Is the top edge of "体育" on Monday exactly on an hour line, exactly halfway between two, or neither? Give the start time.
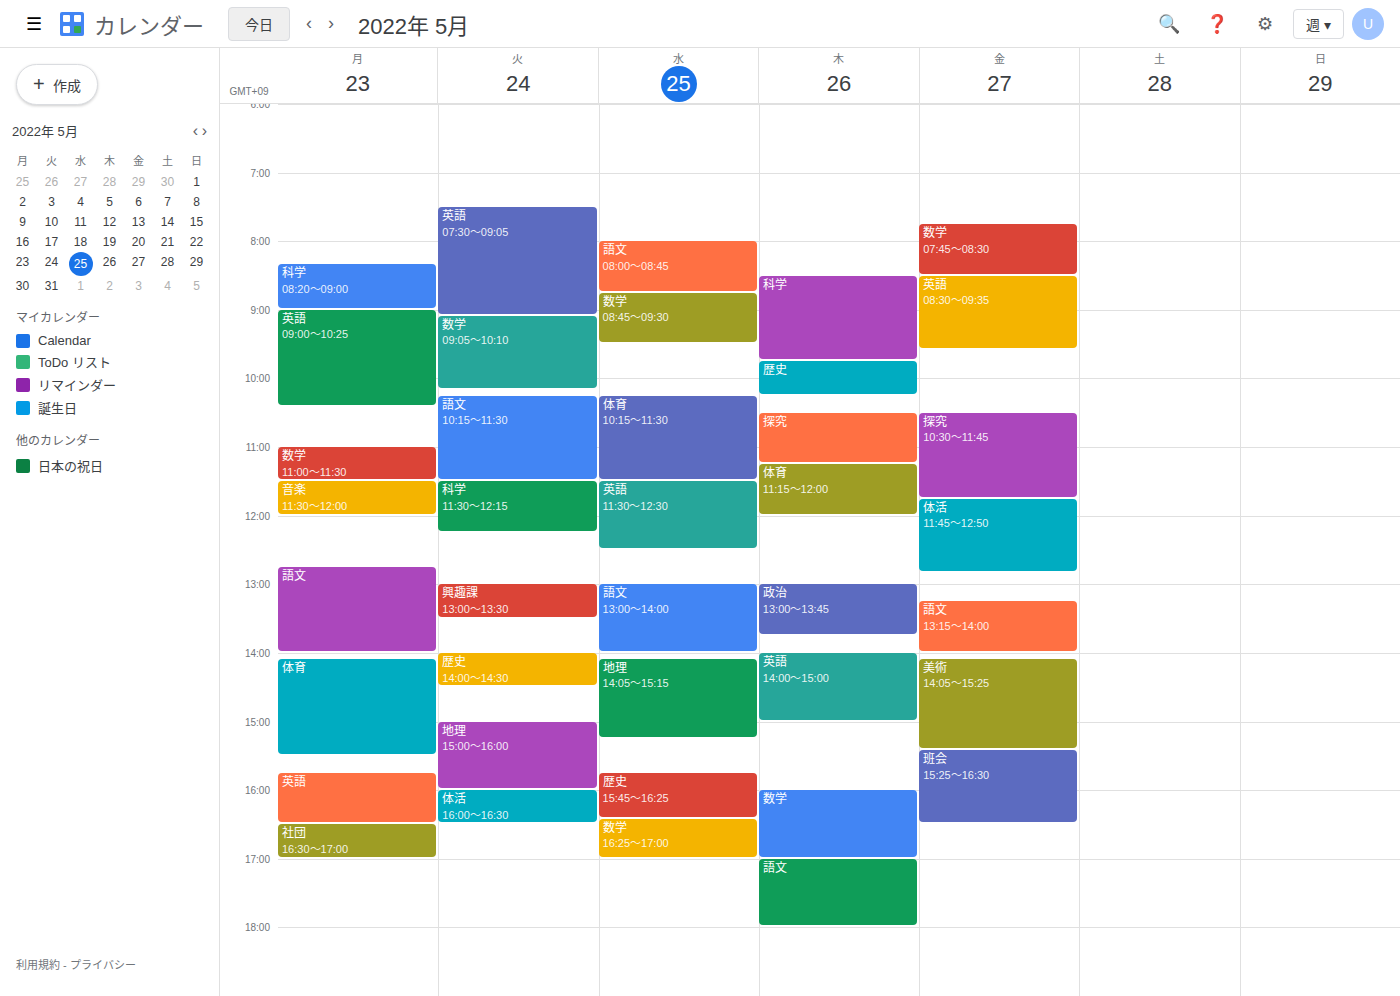
2:05 PM -- neither: 5 minutes below the 2 PM line and 55 minutes above the 3 PM line.